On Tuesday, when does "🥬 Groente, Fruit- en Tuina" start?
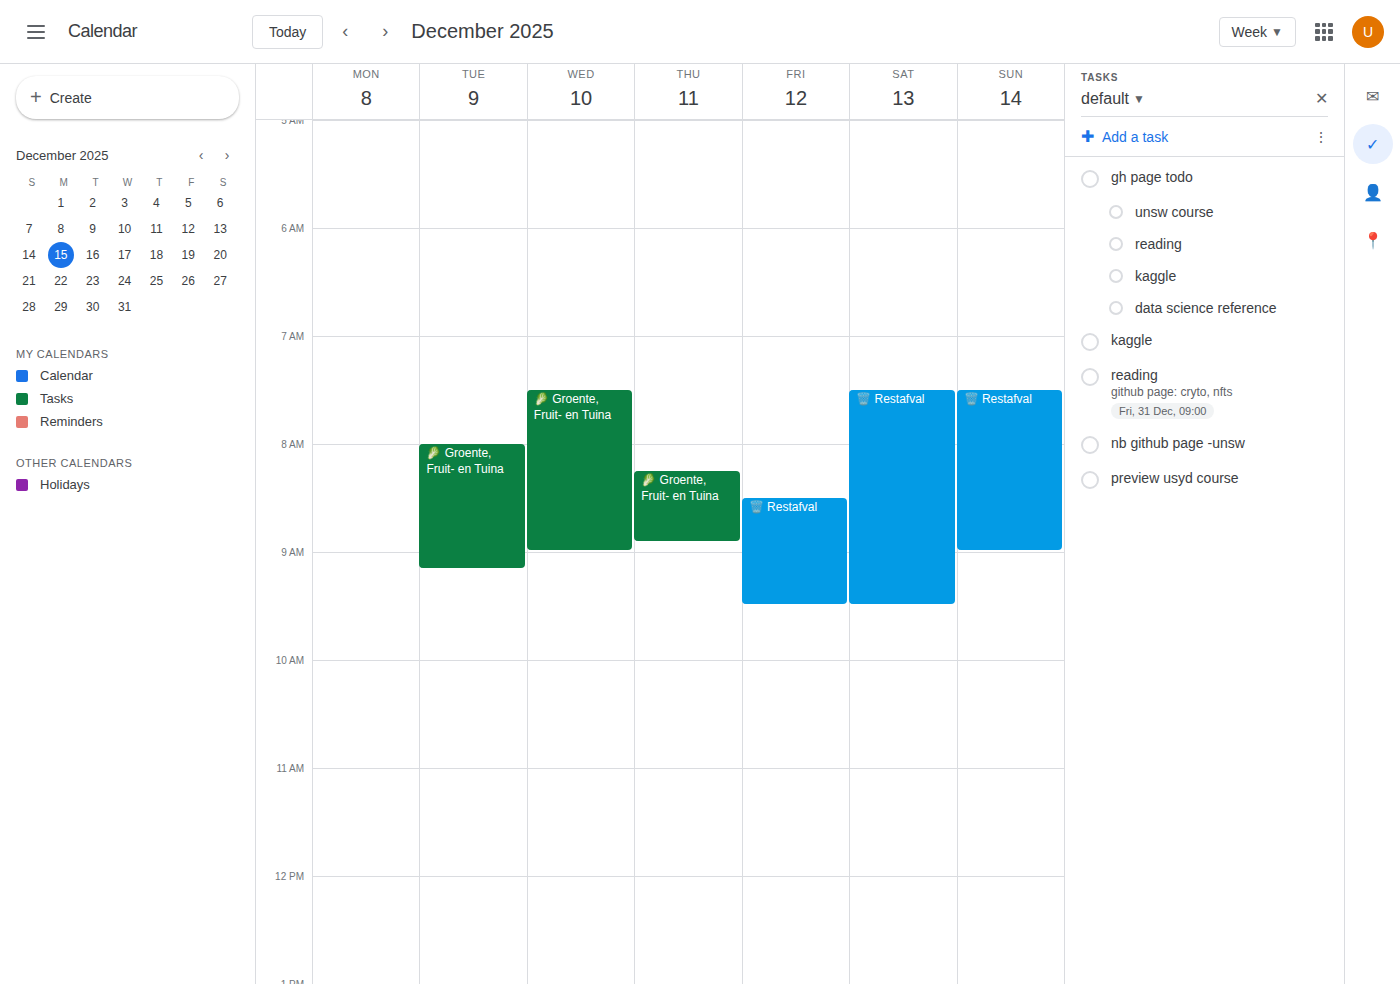
8:00 AM